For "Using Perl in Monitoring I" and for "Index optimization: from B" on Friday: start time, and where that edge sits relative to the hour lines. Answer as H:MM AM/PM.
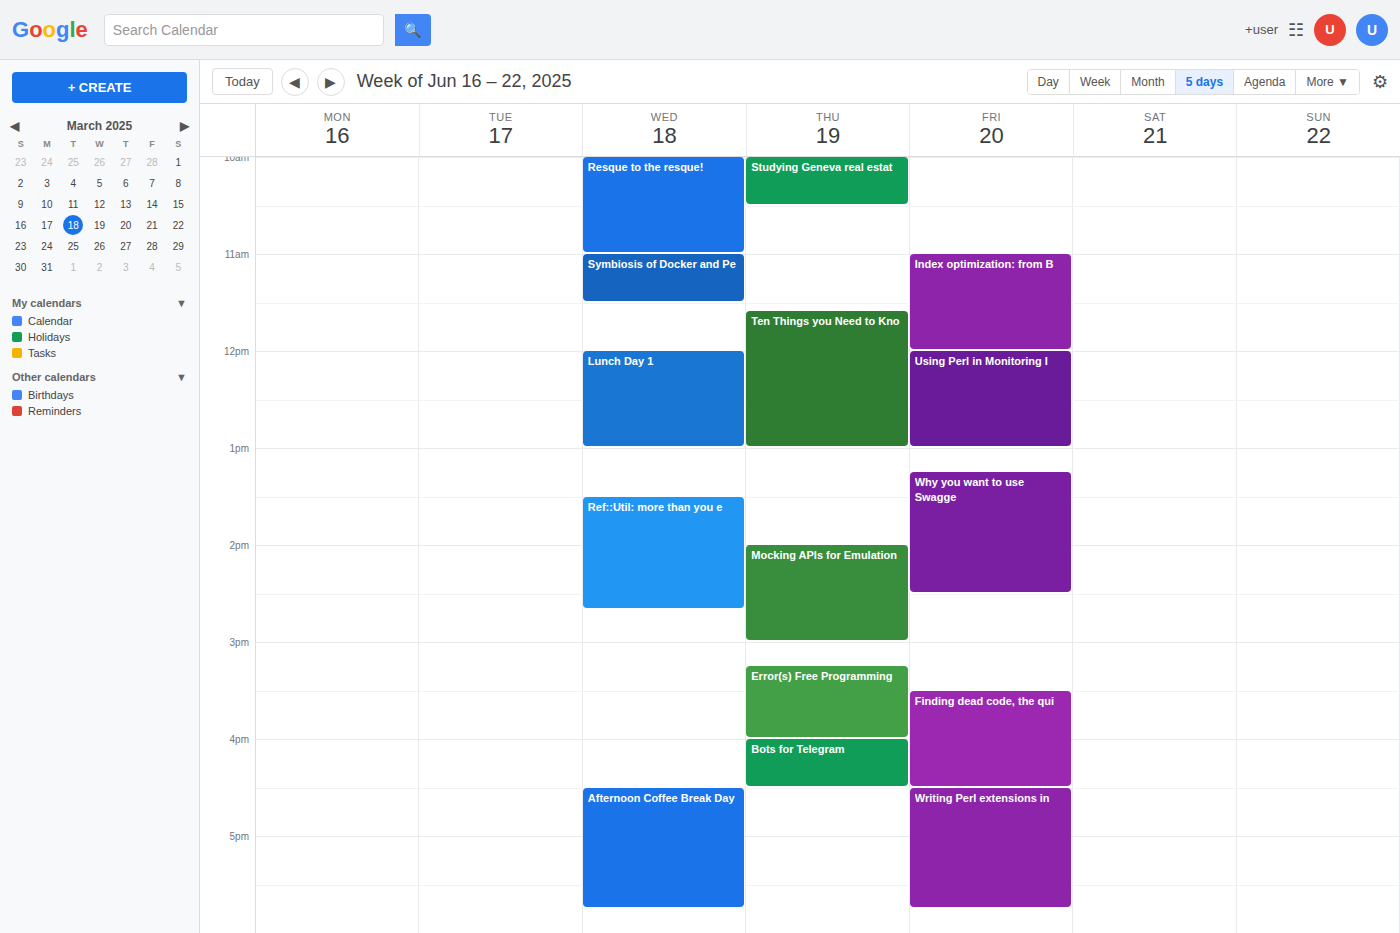
"Using Perl in Monitoring I": 12:00 PM, exactly on the 12 PM line. "Index optimization: from B": 11:00 AM, exactly on the 11 AM line.